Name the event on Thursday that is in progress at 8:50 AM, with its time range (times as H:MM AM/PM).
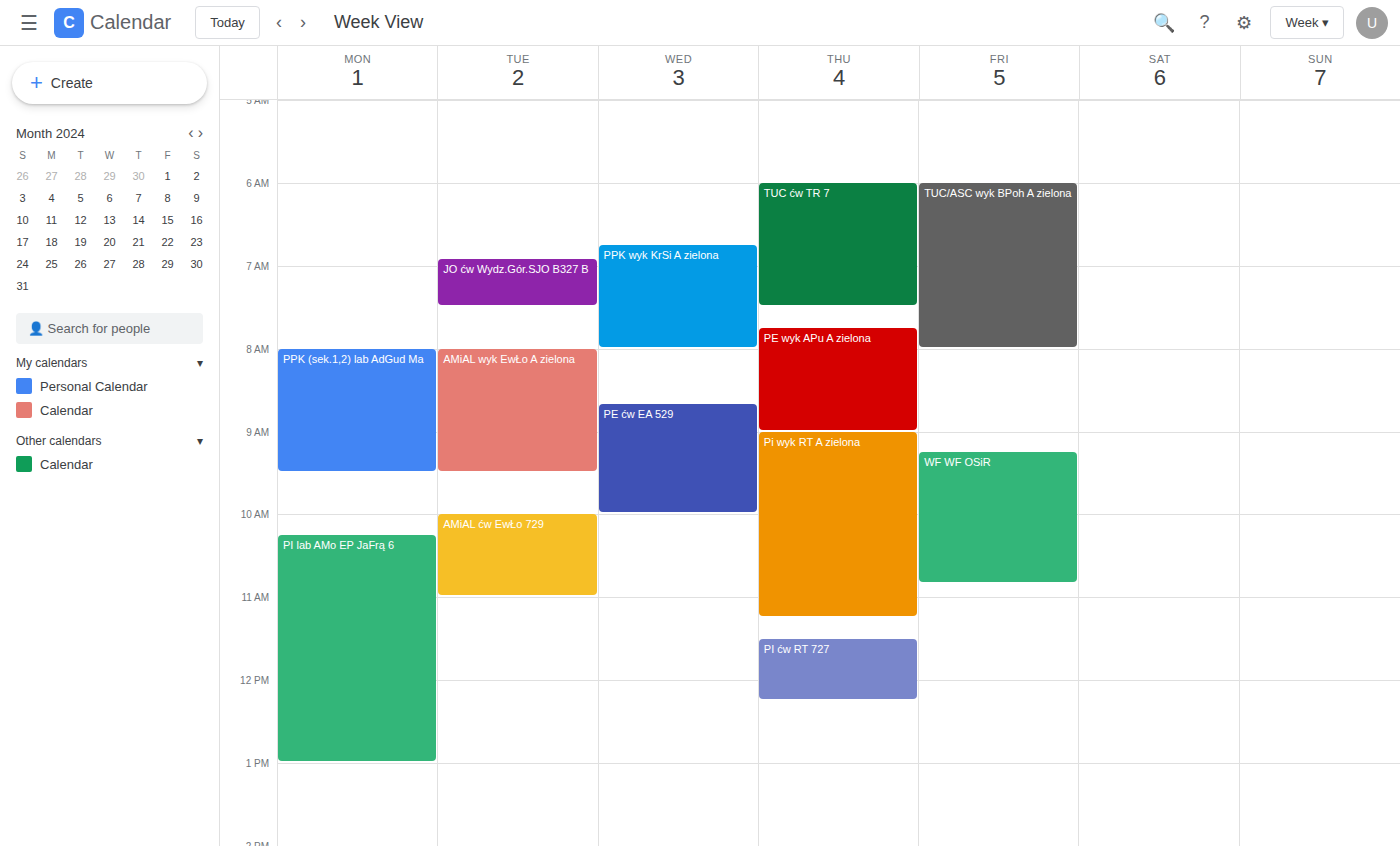
"PE wyk APu A zielona", 7:45 AM to 9:00 AM